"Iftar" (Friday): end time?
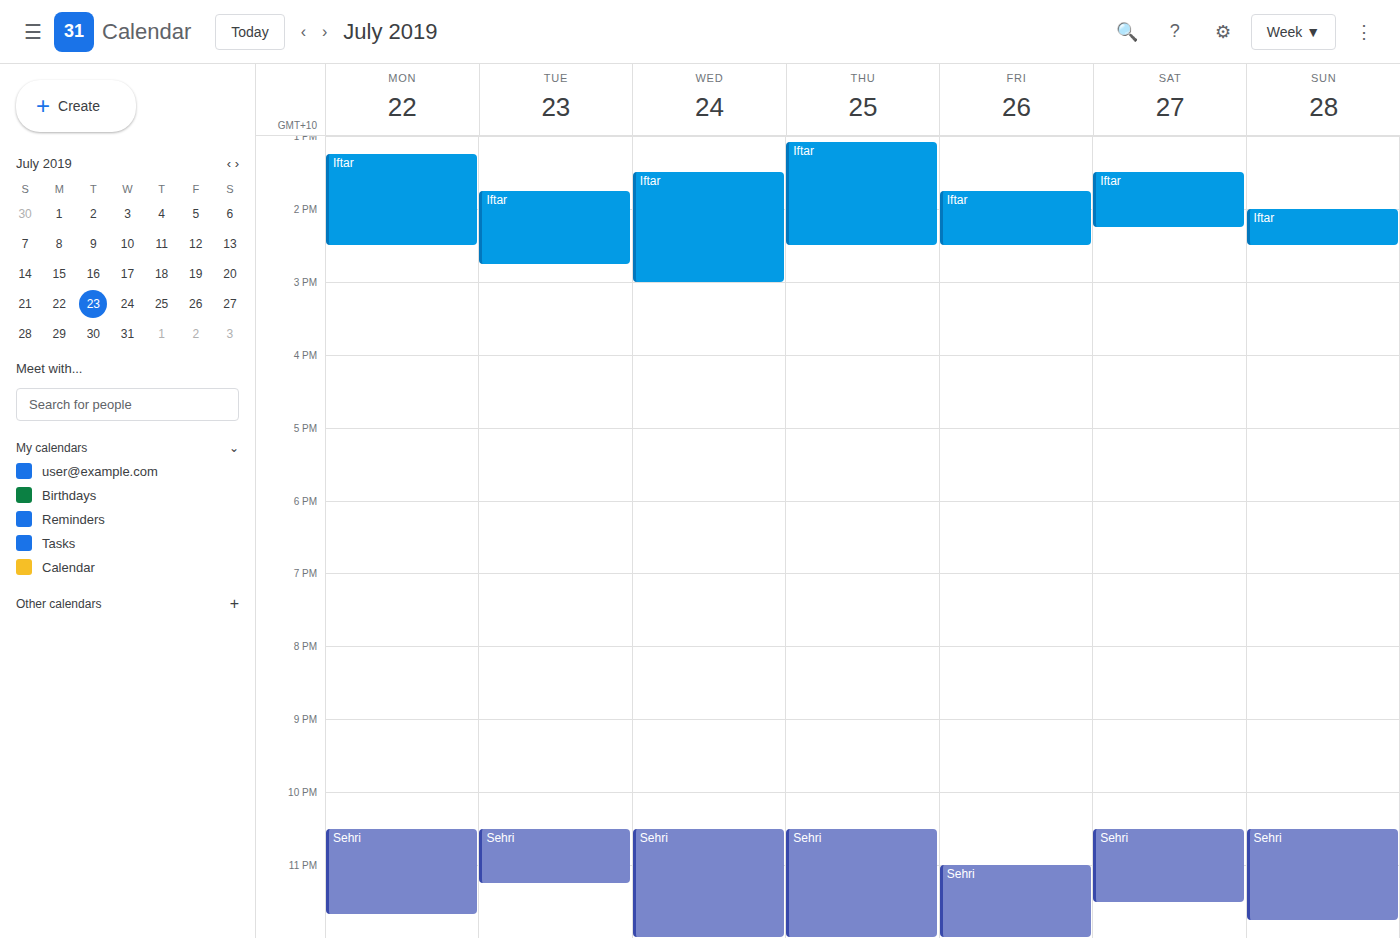
2:30 PM